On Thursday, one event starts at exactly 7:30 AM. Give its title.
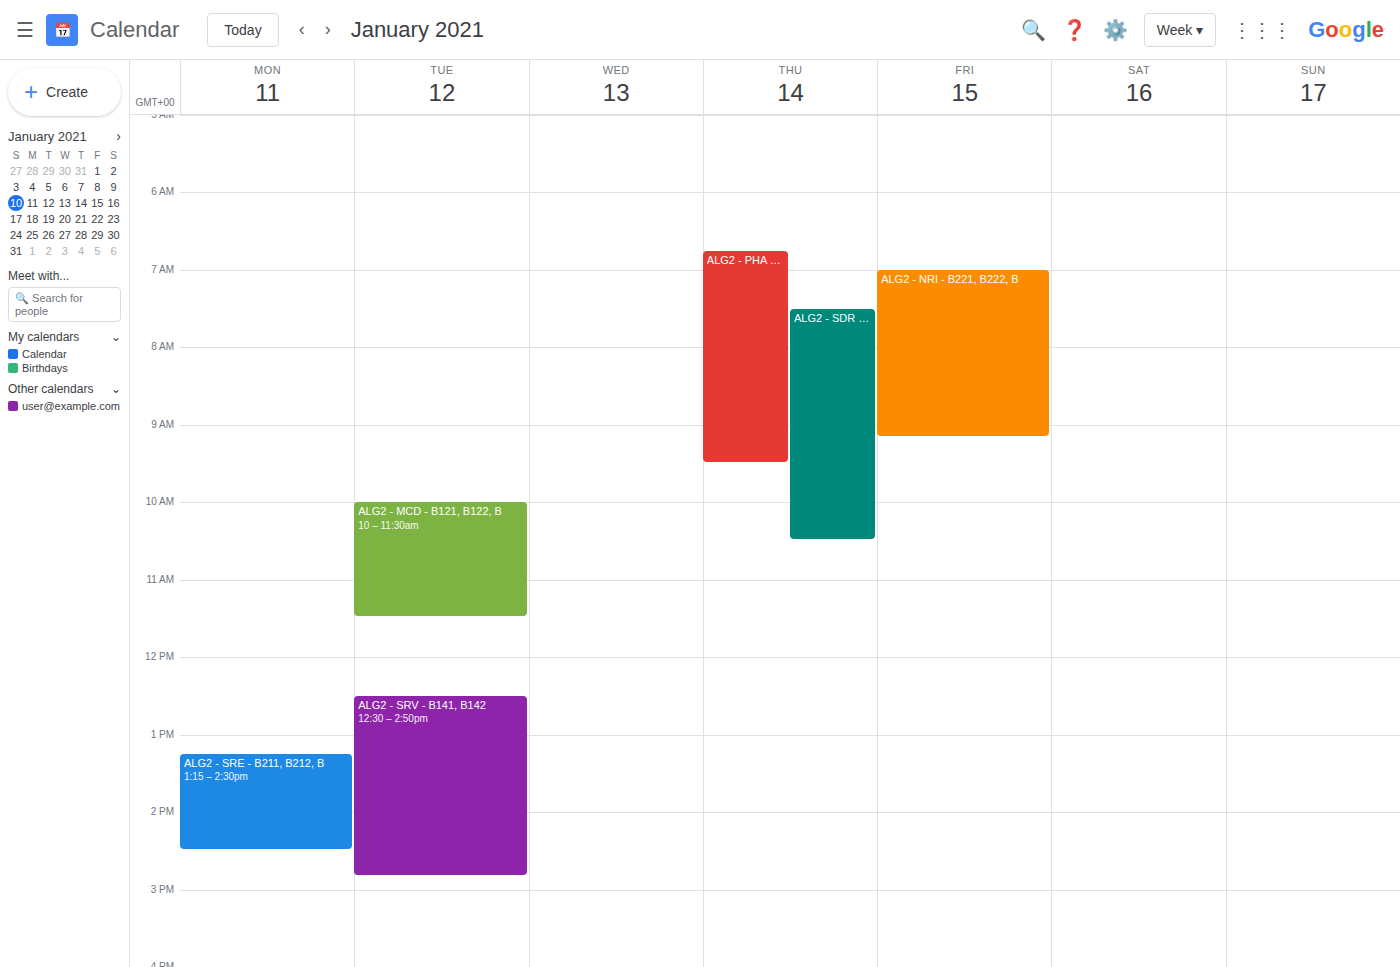
"ALG2 - SDR - B131, B132, B"